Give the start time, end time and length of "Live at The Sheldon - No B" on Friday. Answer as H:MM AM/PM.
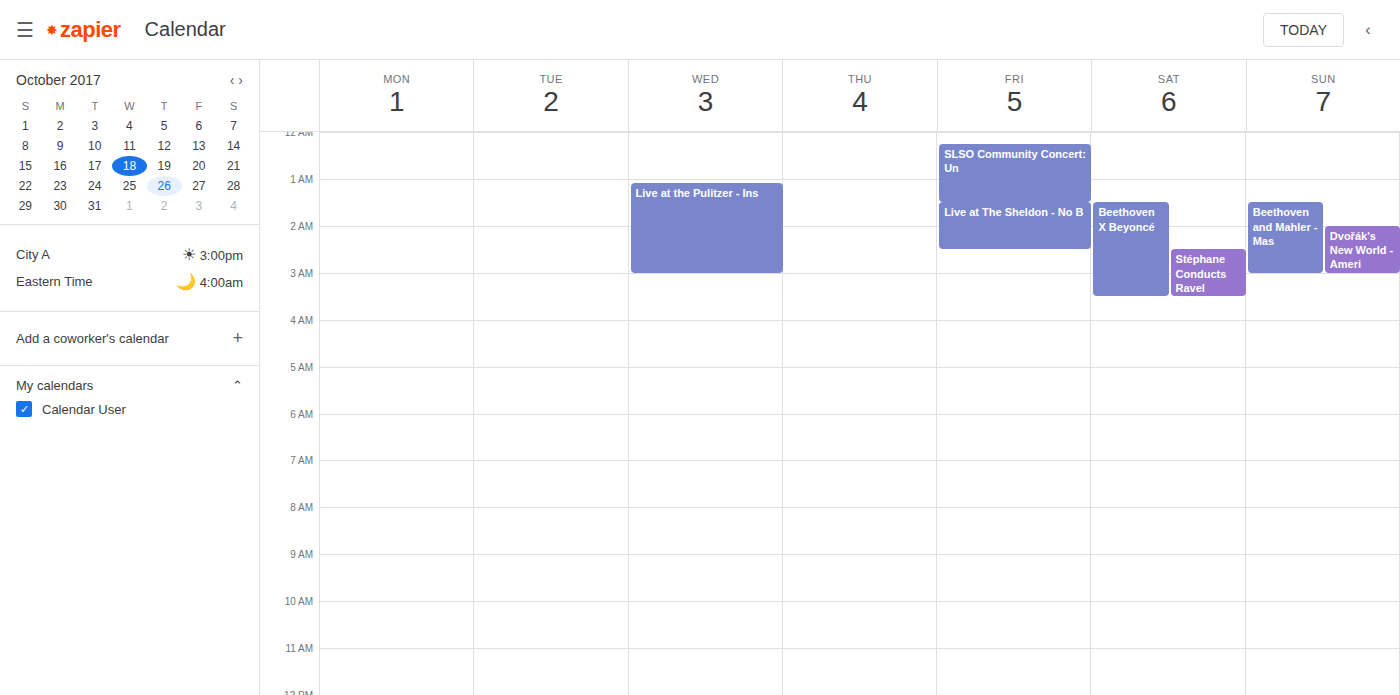
1:30 AM to 2:30 AM, 1 hour